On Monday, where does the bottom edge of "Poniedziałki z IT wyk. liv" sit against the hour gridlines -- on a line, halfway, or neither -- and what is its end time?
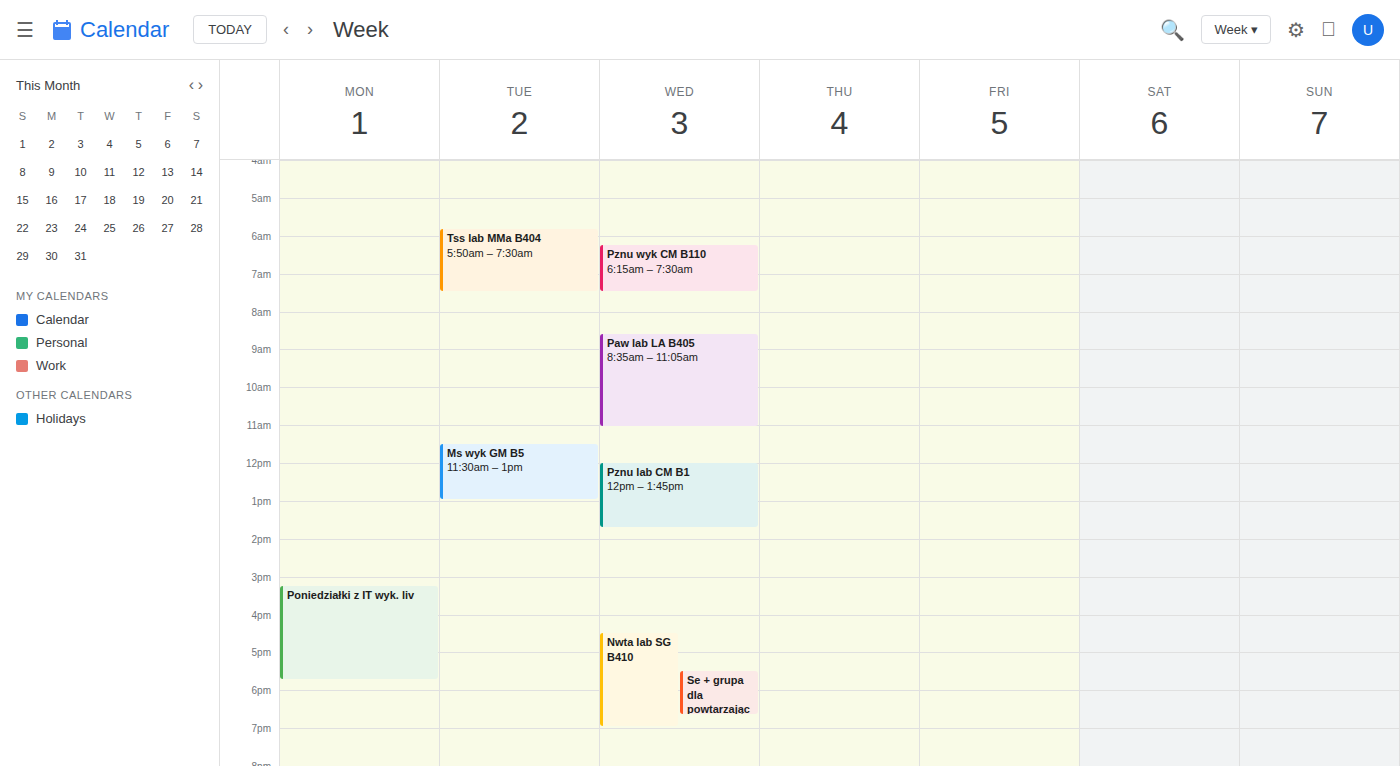
5:45 PM -- neither: three quarters of the way from the 5 PM line to the 6 PM line.